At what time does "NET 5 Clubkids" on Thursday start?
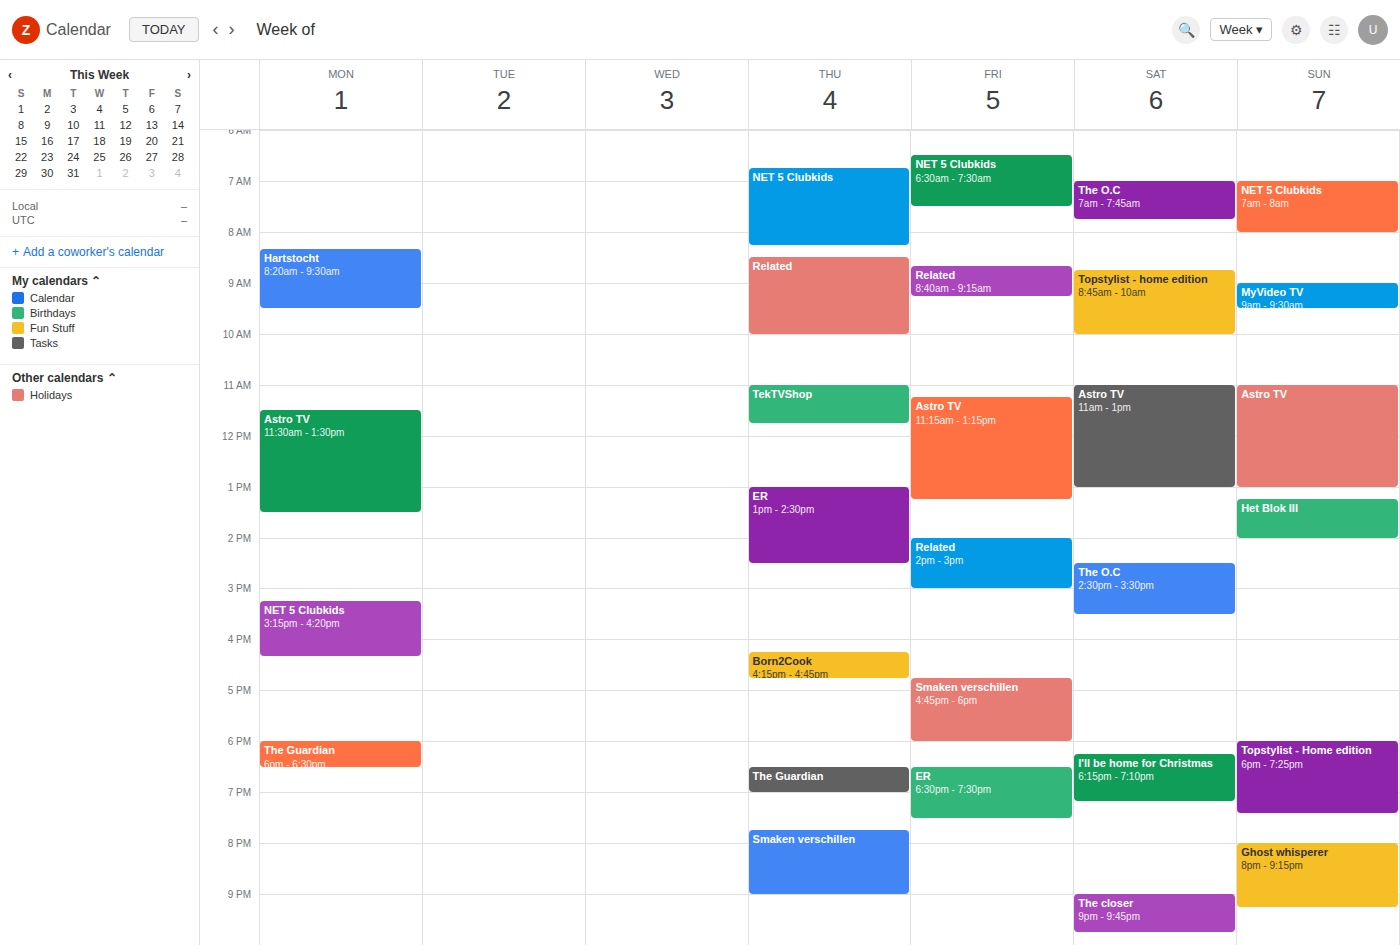
6:45 AM